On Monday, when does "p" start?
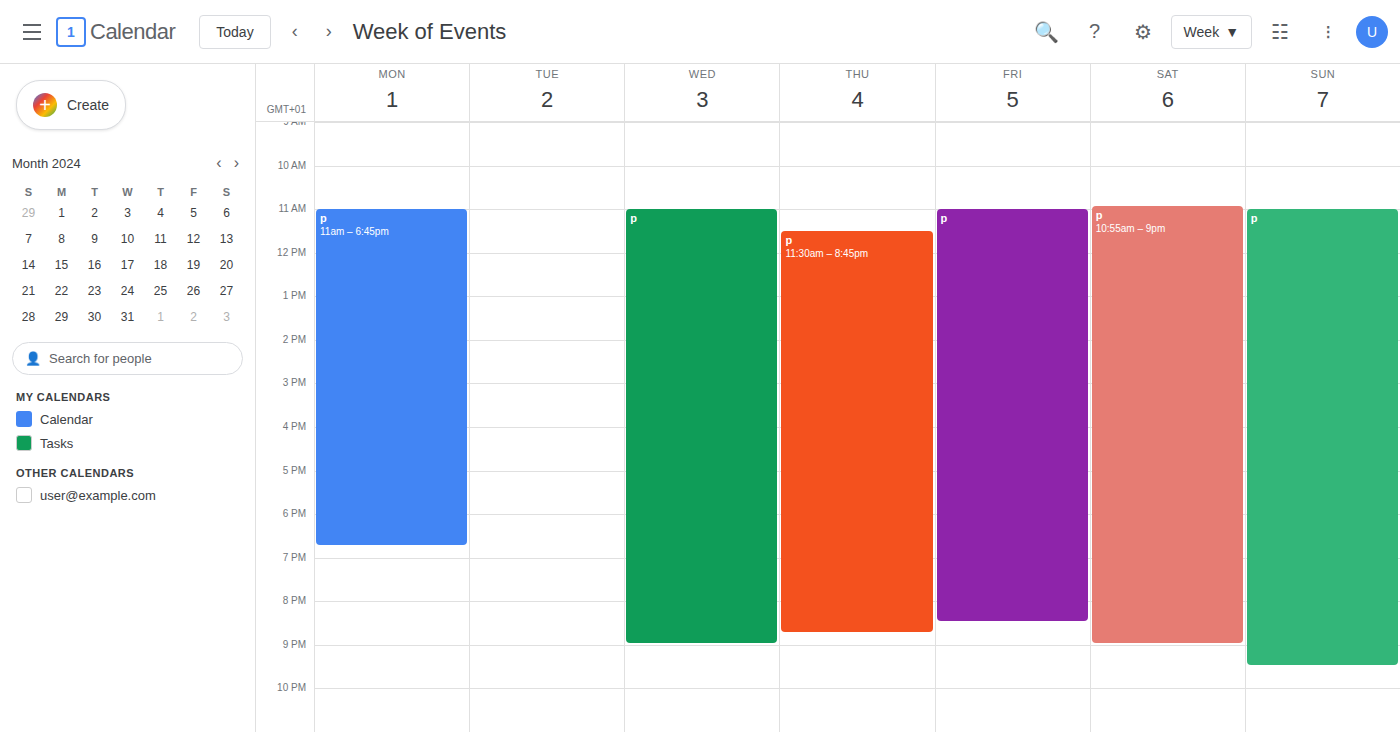
11:00 AM